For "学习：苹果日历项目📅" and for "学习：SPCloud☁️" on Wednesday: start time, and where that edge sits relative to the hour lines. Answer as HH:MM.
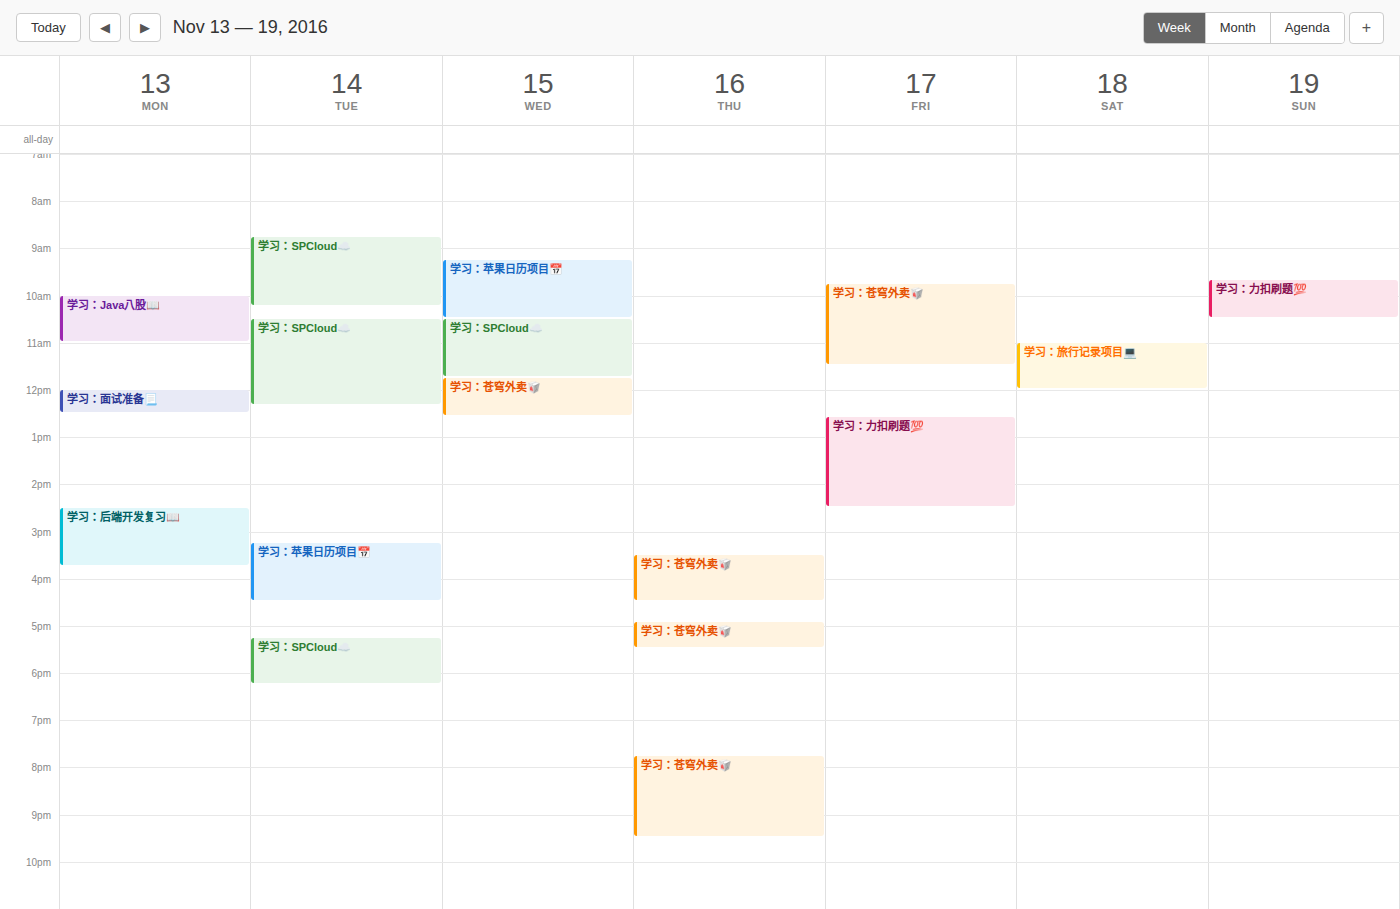
"学习：苹果日历项目📅": 09:15, neither: a quarter of the way from the 09:00 line to the 10:00 line. "学习：SPCloud☁️": 10:30, halfway between the 10:00 and 11:00 lines.